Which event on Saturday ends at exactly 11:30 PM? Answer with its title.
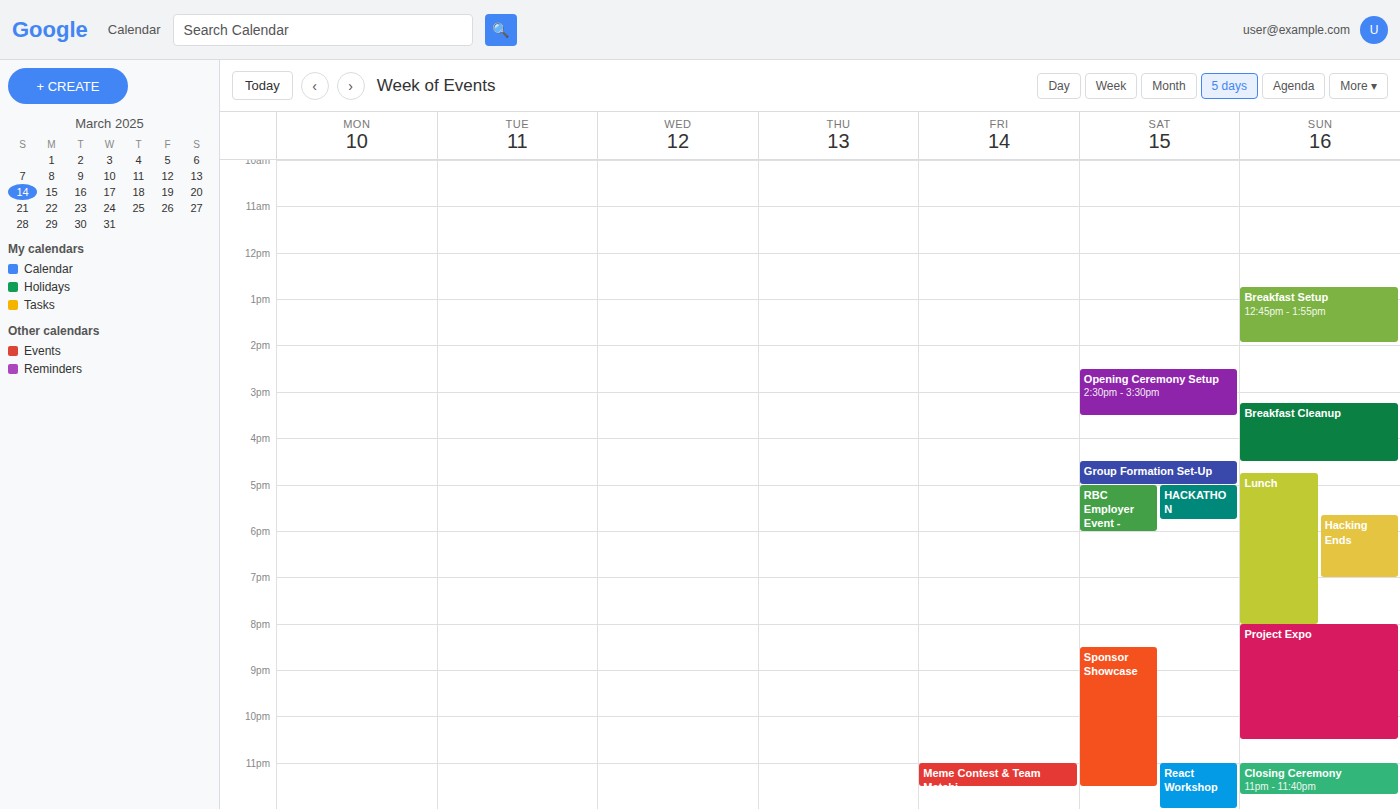
"Sponsor Showcase"